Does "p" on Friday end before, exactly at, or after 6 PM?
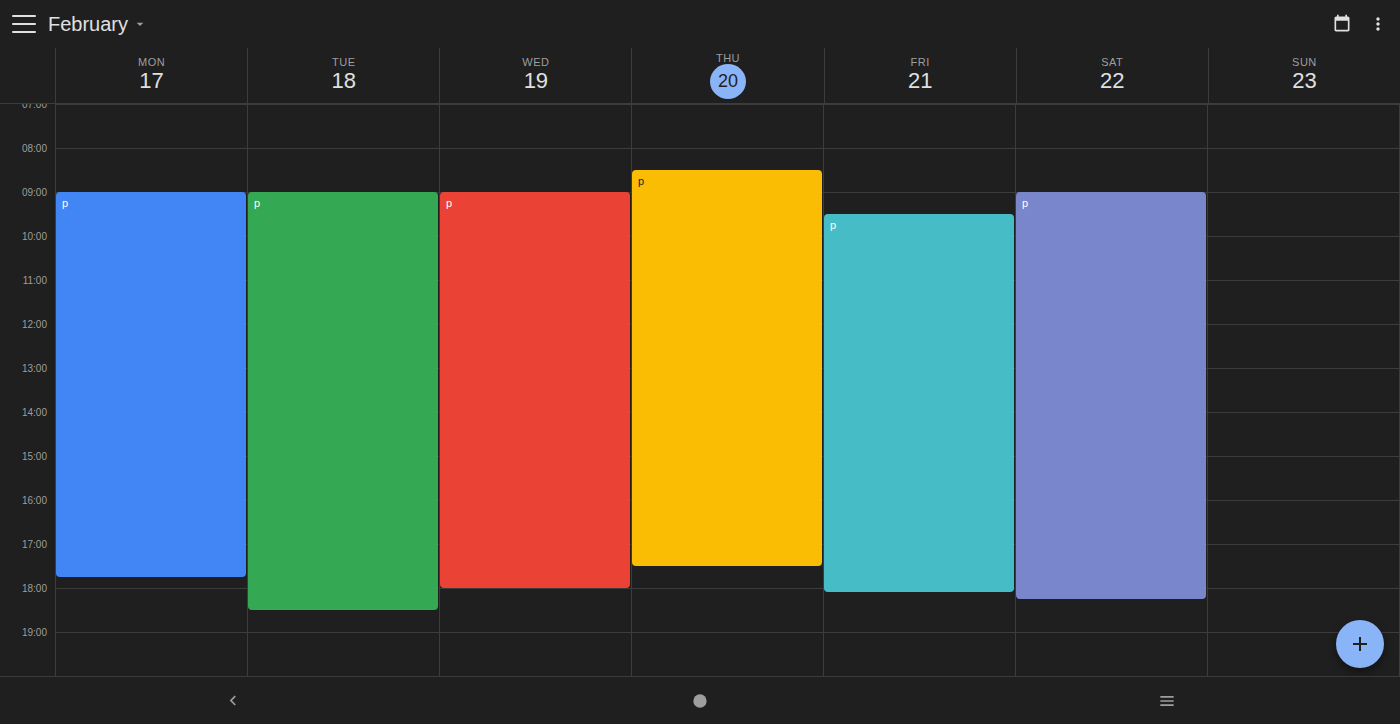
6:05 PM -- after 6 PM, 5 minutes below the 6 PM line.